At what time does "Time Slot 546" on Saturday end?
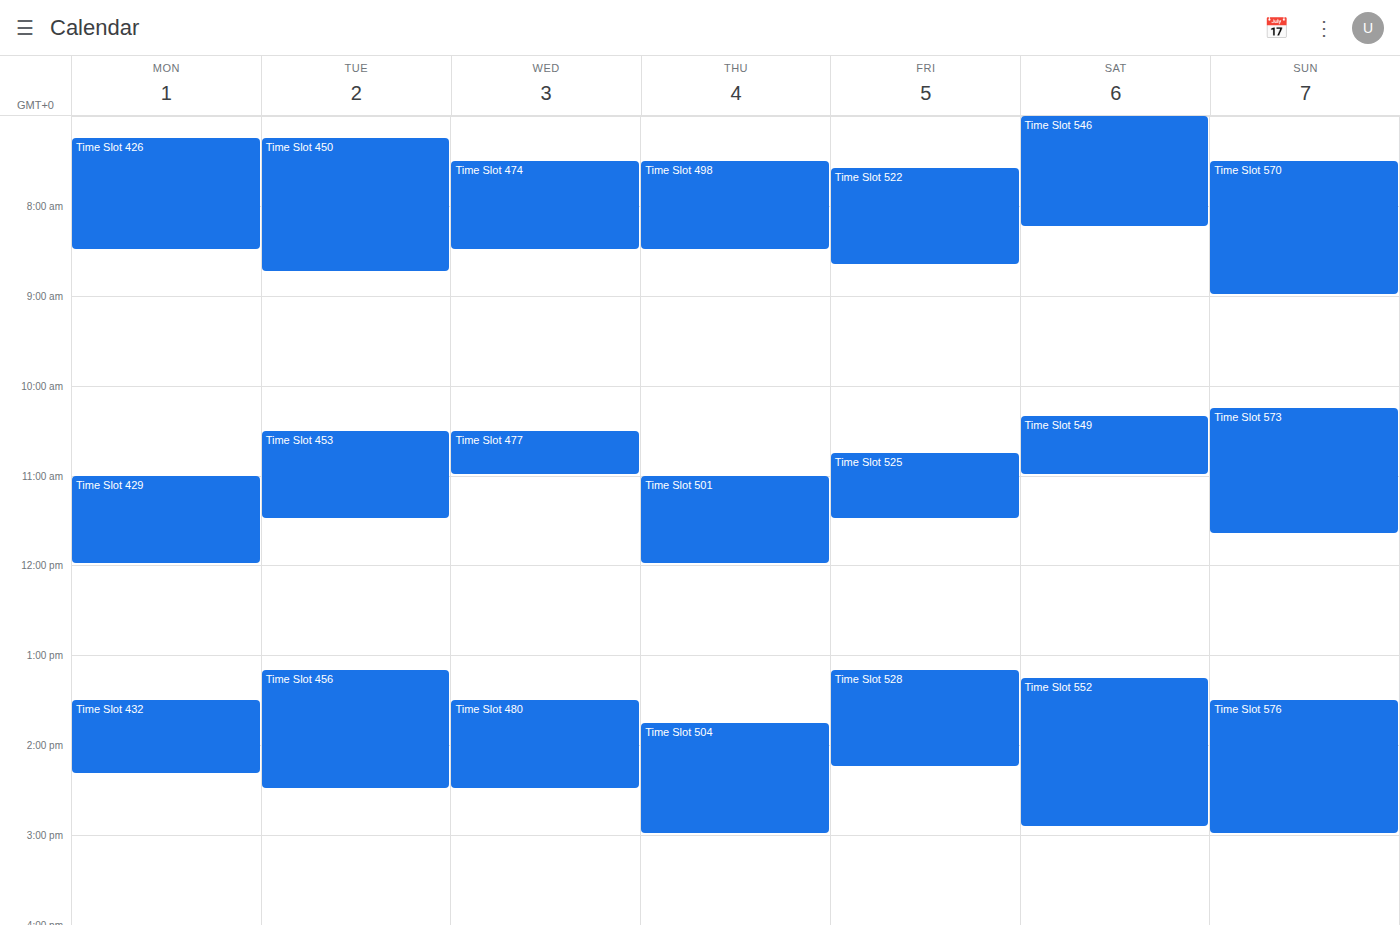
8:15 AM